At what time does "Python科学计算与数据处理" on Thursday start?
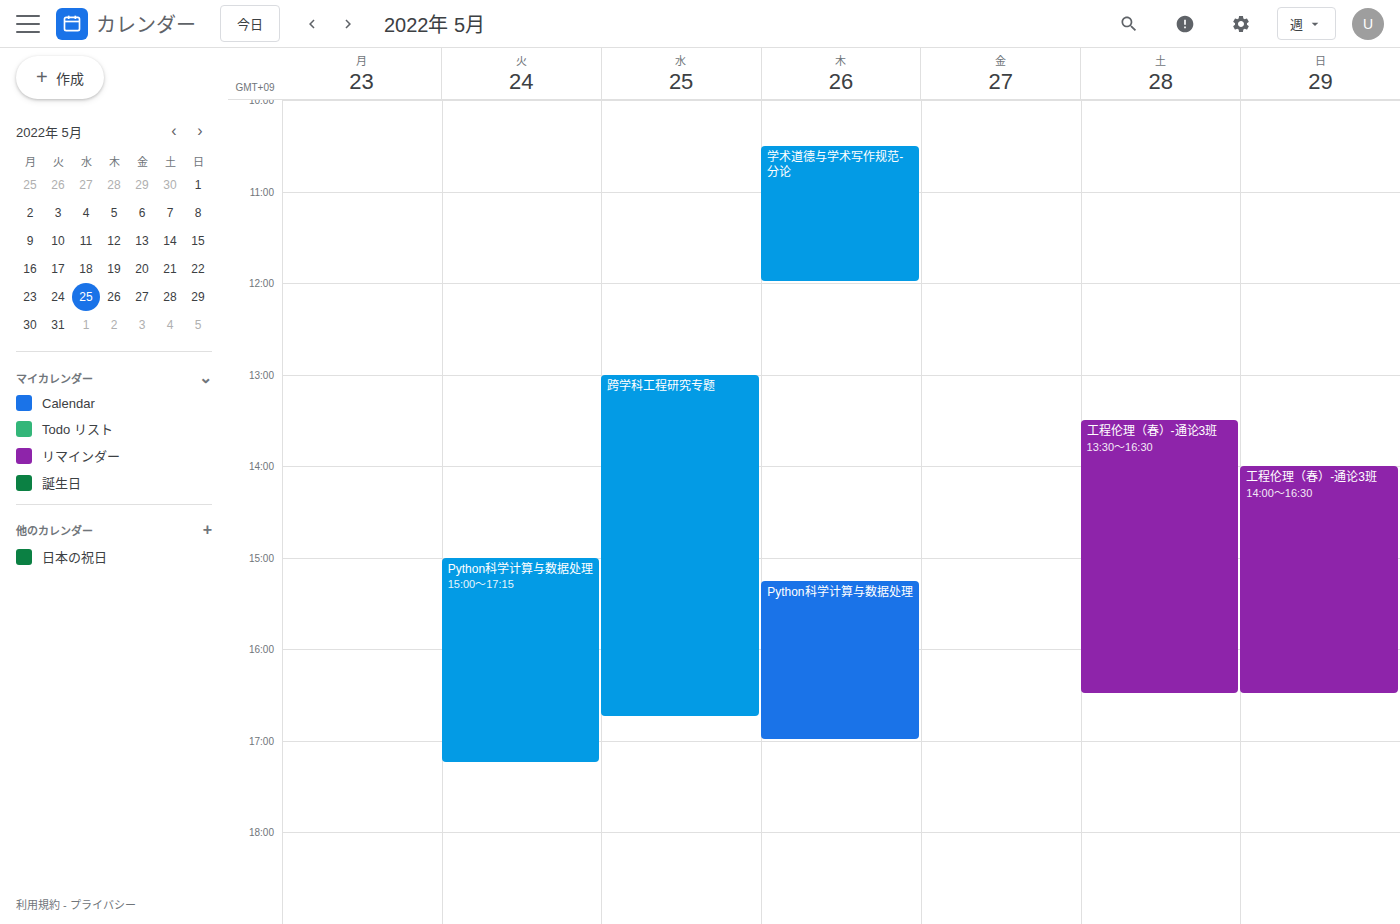
15:15